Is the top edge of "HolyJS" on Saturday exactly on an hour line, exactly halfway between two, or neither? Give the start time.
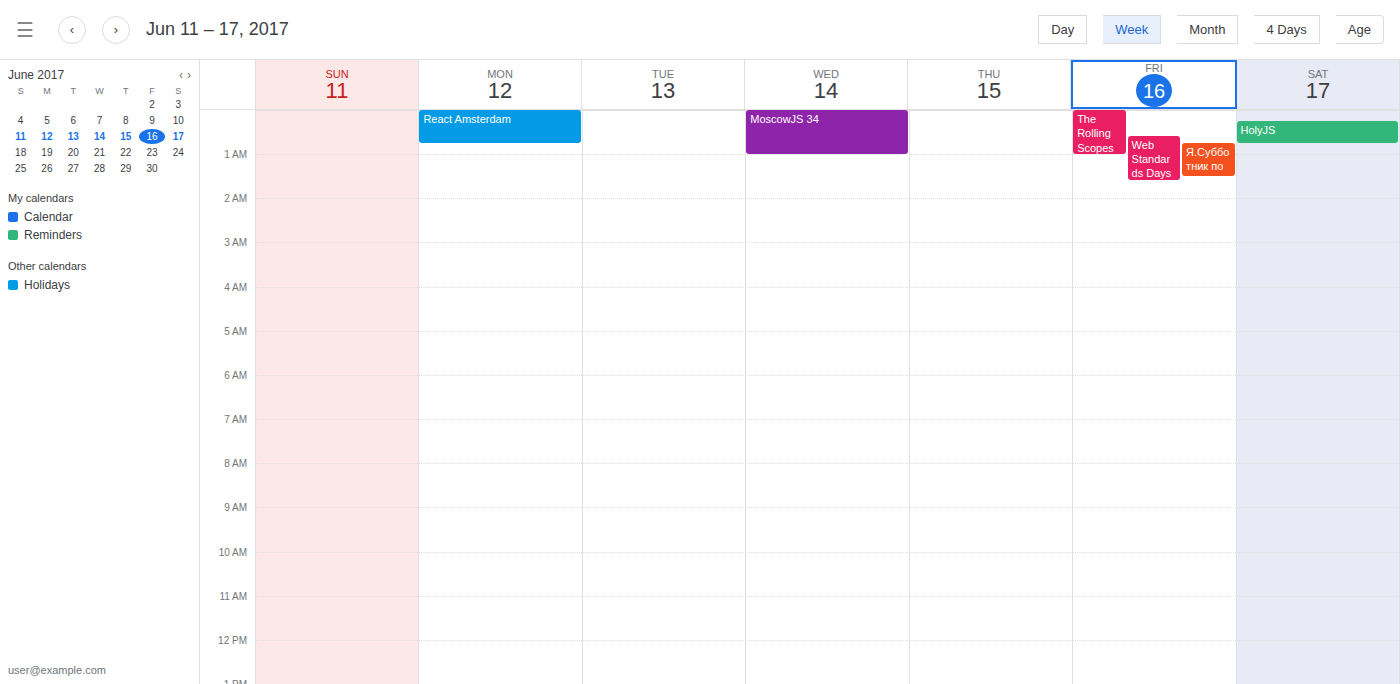
00:15 -- neither: a quarter of the way from the 00:00 line to the 01:00 line.